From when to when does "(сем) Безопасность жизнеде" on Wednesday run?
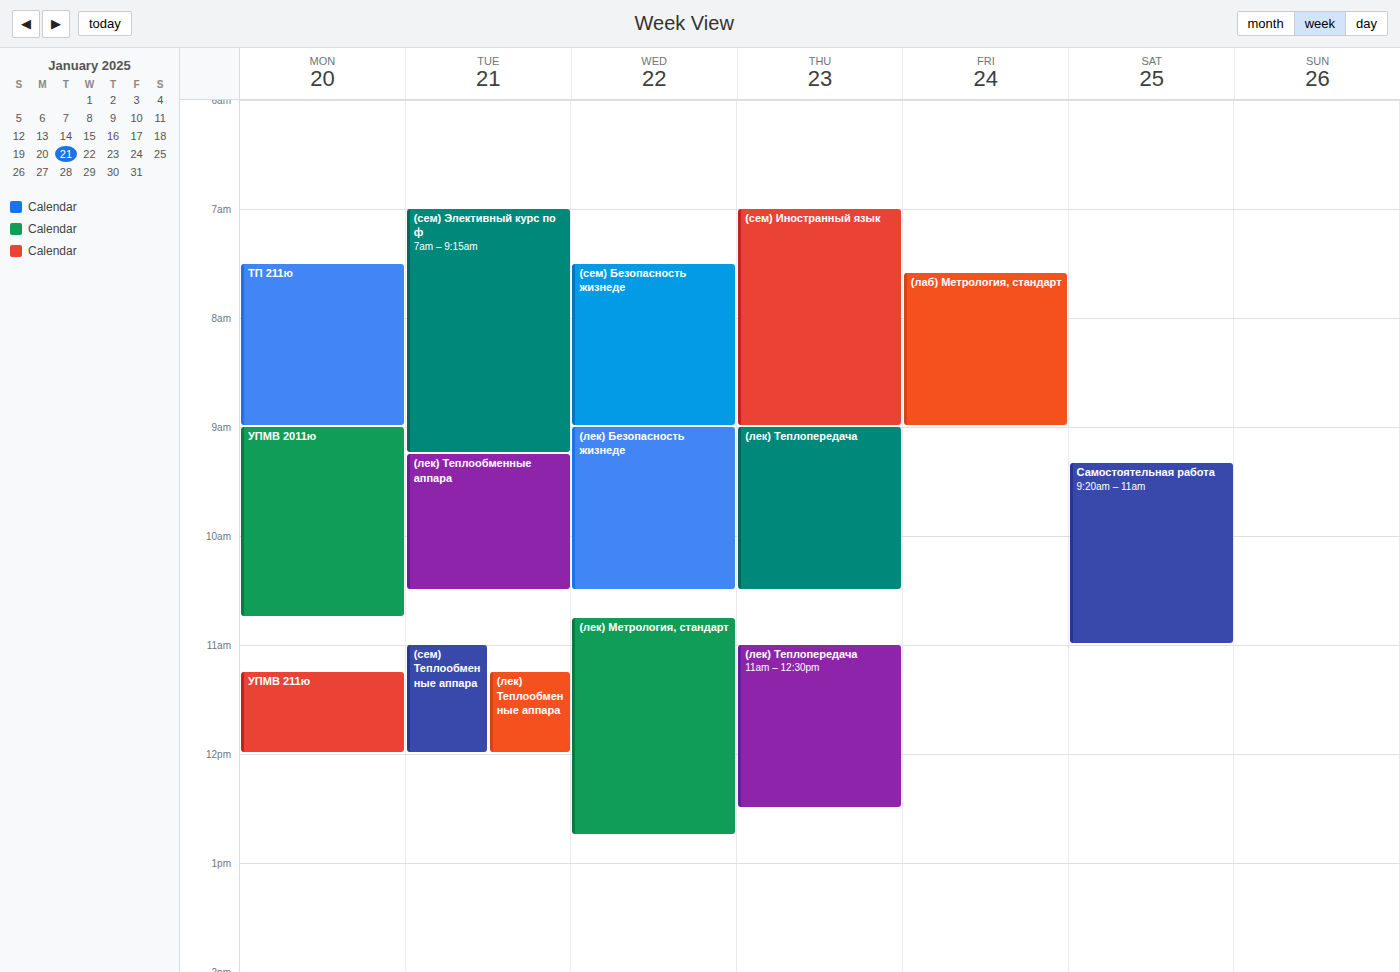
7:30 AM to 9:00 AM